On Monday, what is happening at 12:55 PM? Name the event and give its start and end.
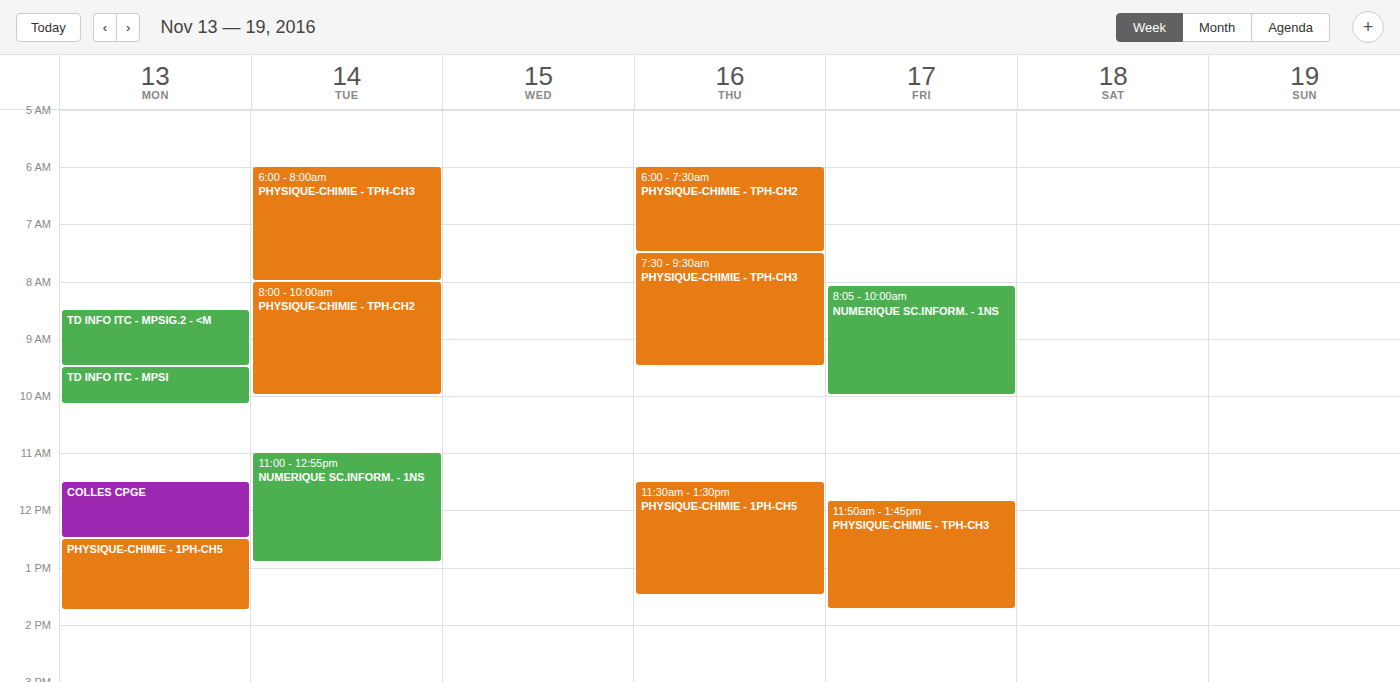
"PHYSIQUE-CHIMIE - 1PH-CH5", 12:30 PM to 1:45 PM